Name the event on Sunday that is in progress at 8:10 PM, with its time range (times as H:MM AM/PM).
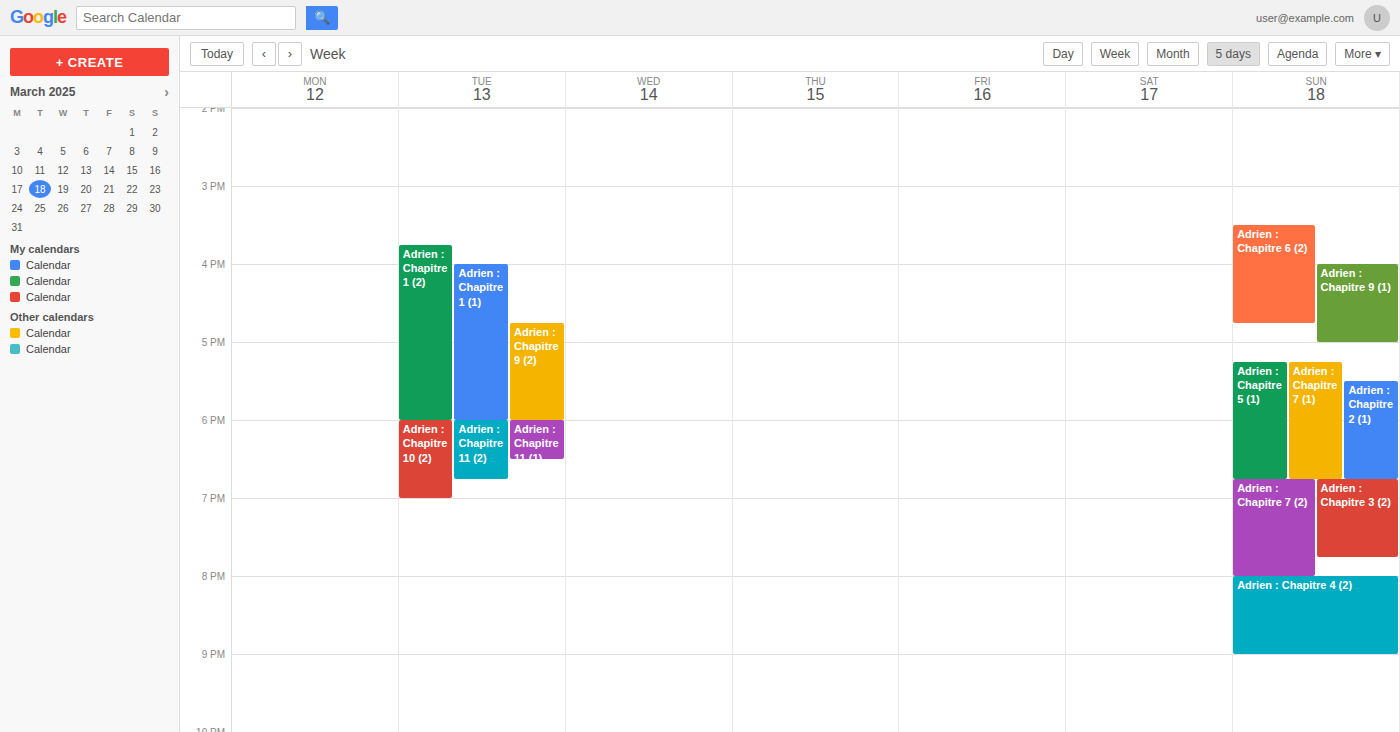
"Adrien : Chapitre 4 (2)", 8:00 PM to 9:00 PM